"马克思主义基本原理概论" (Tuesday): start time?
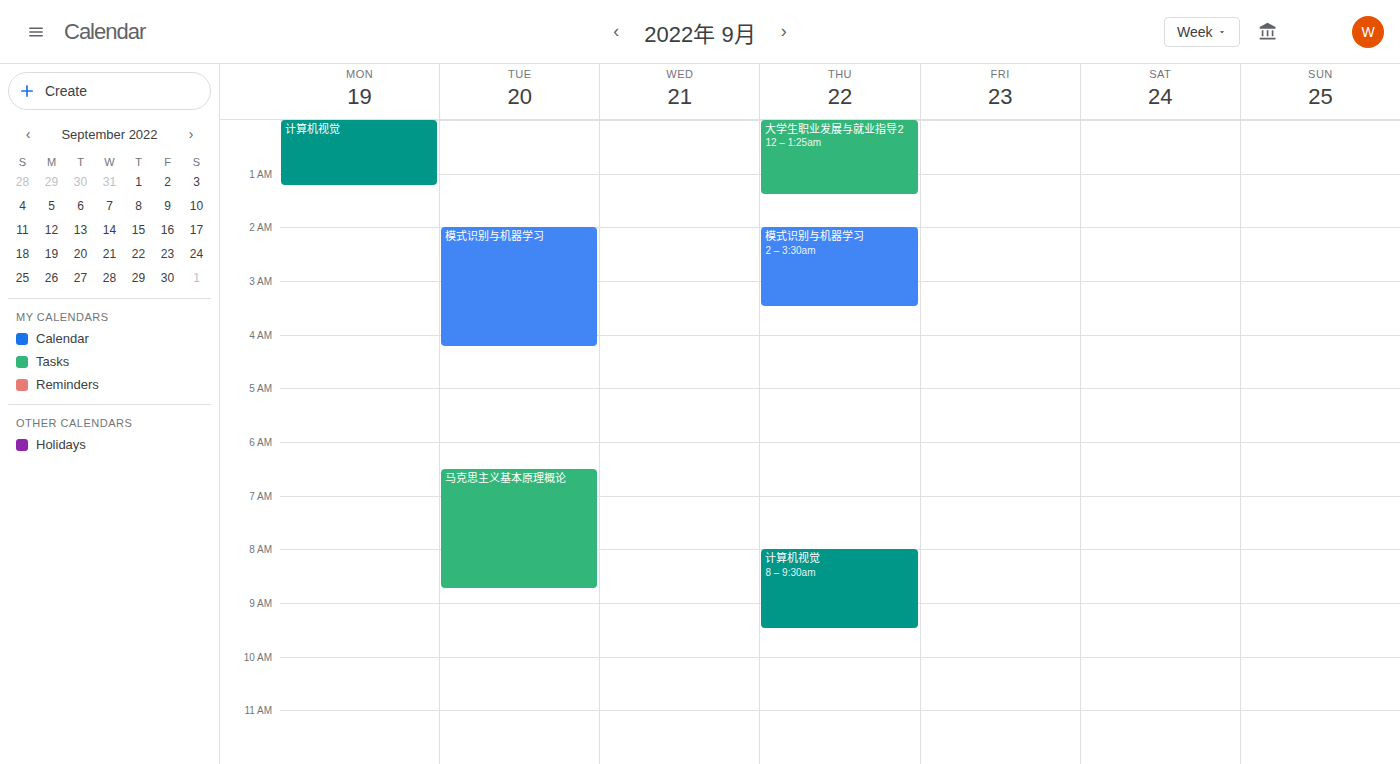
6:30 AM